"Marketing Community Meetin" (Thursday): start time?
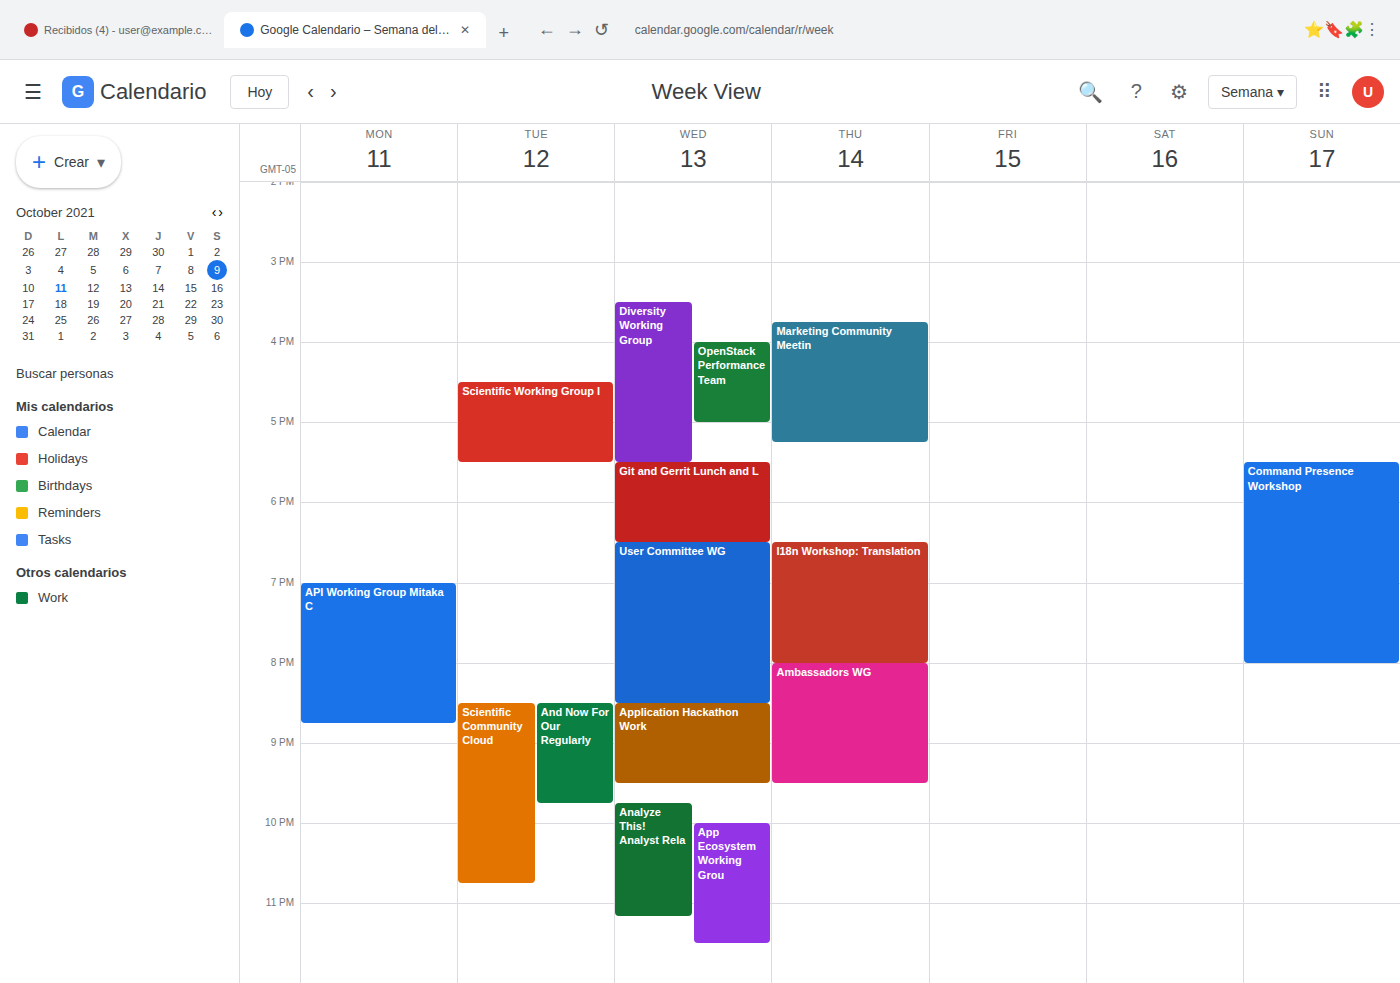
3:45 PM